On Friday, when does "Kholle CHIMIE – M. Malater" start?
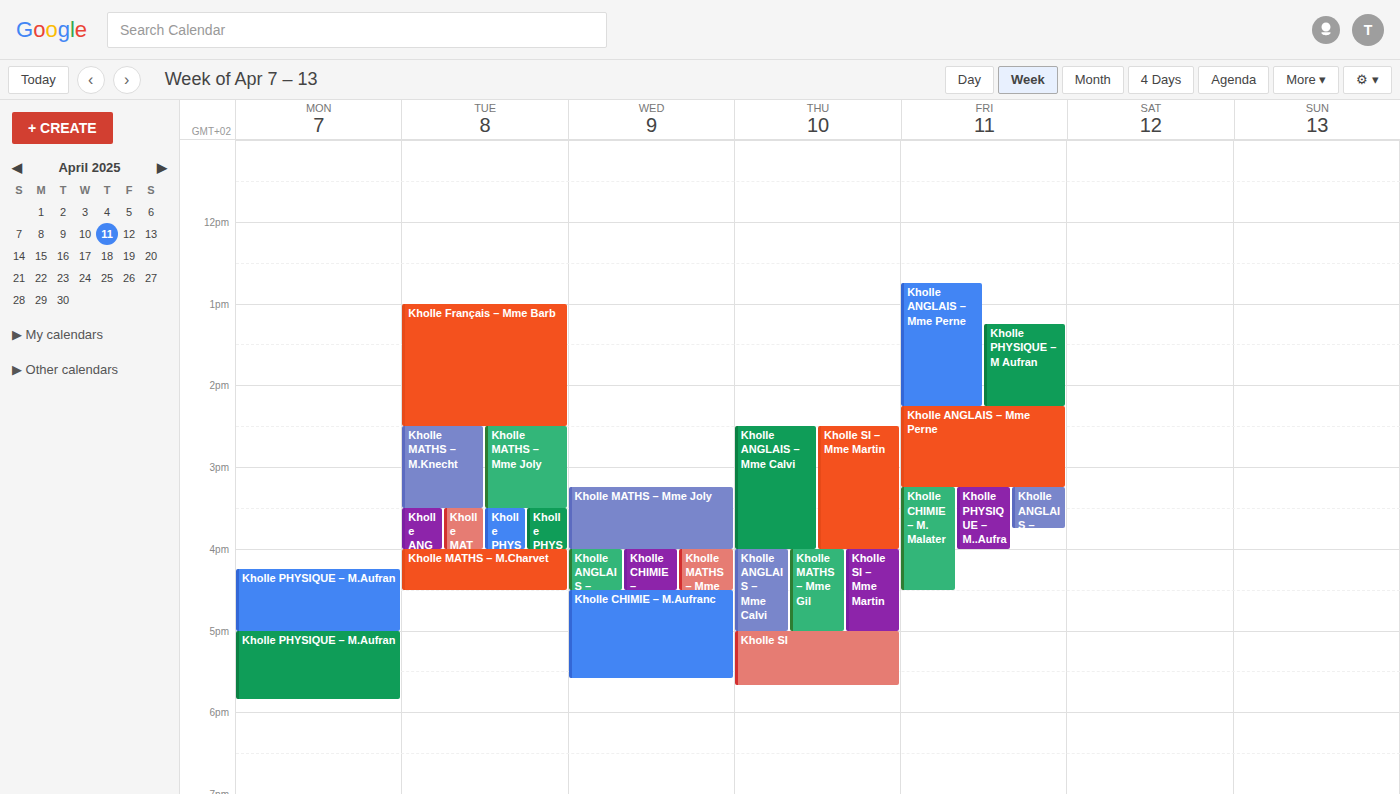
15:15